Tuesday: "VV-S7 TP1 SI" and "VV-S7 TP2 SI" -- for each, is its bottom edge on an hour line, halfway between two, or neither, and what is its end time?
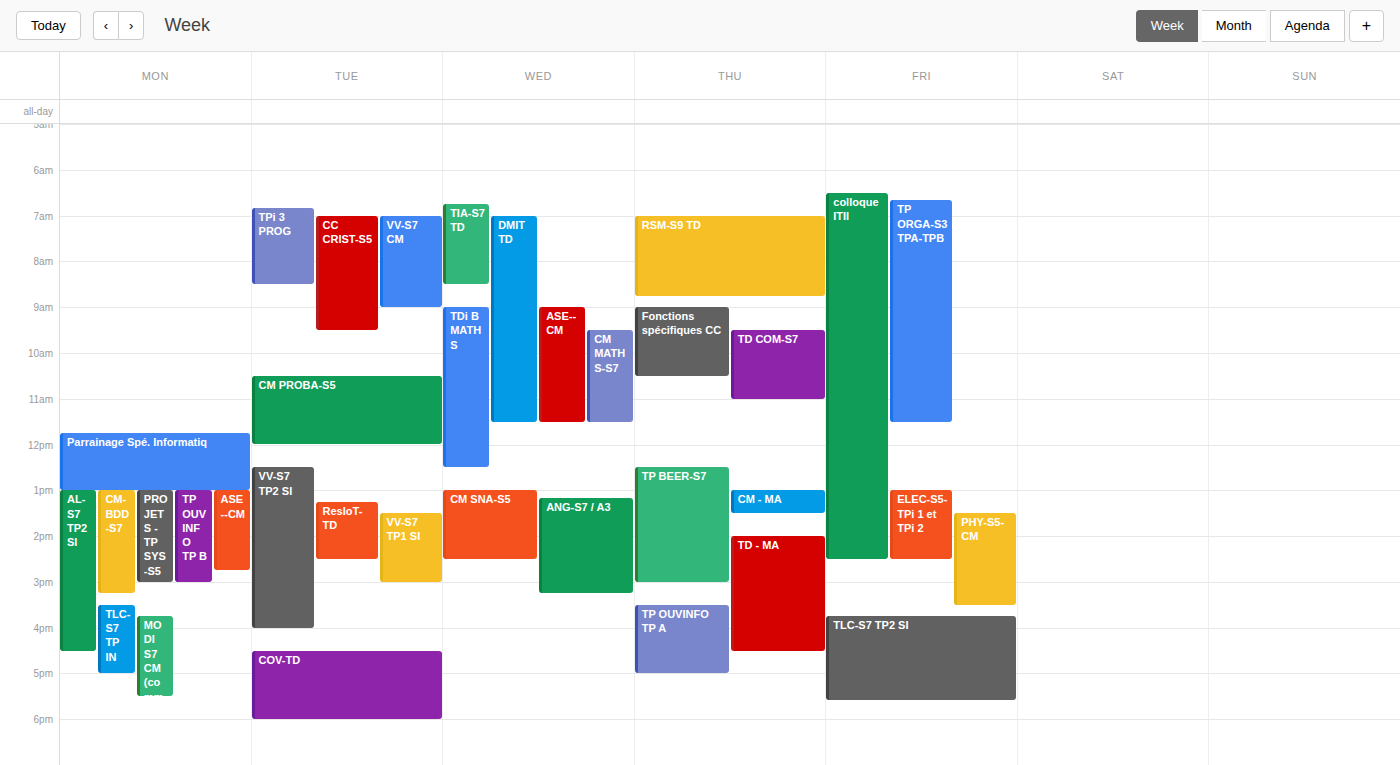
"VV-S7 TP1 SI": 15:00, exactly on the 15:00 line. "VV-S7 TP2 SI": 16:00, exactly on the 16:00 line.